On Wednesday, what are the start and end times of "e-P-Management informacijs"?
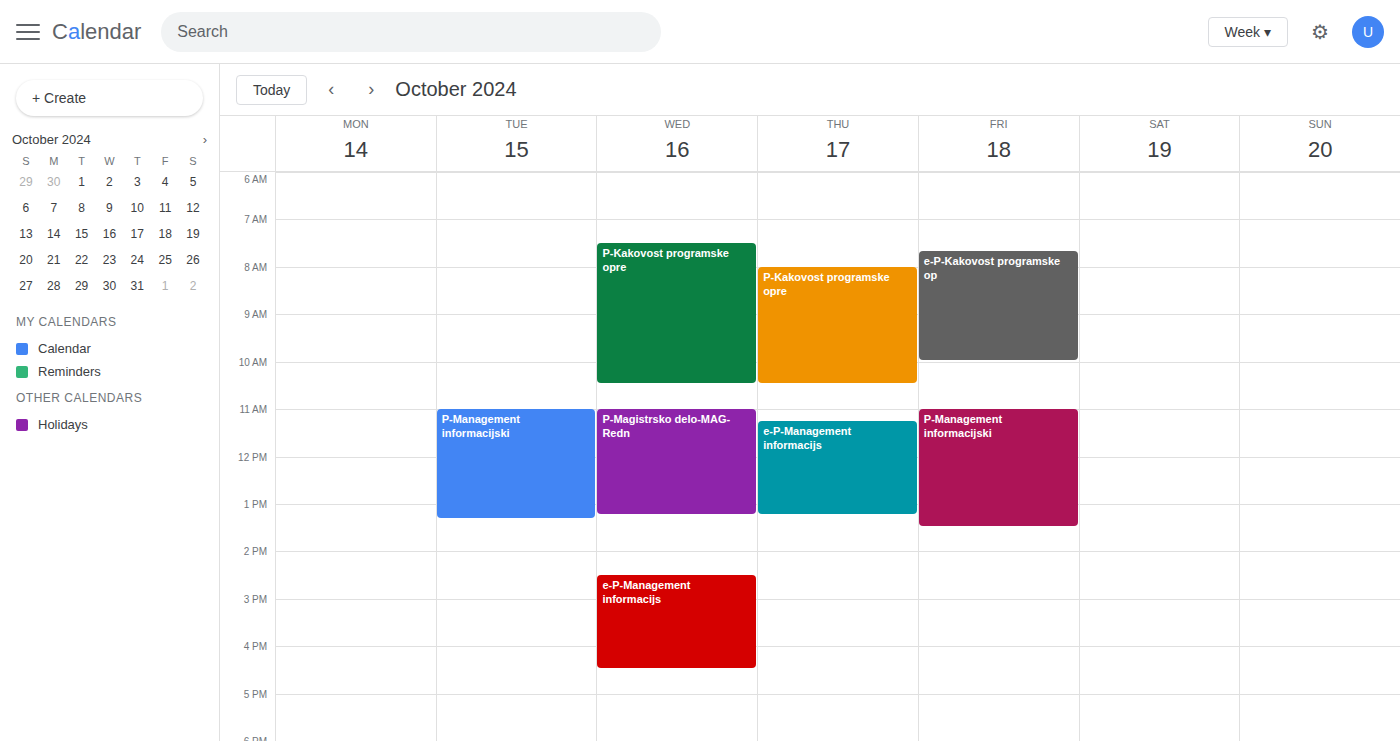
2:30 PM to 4:30 PM